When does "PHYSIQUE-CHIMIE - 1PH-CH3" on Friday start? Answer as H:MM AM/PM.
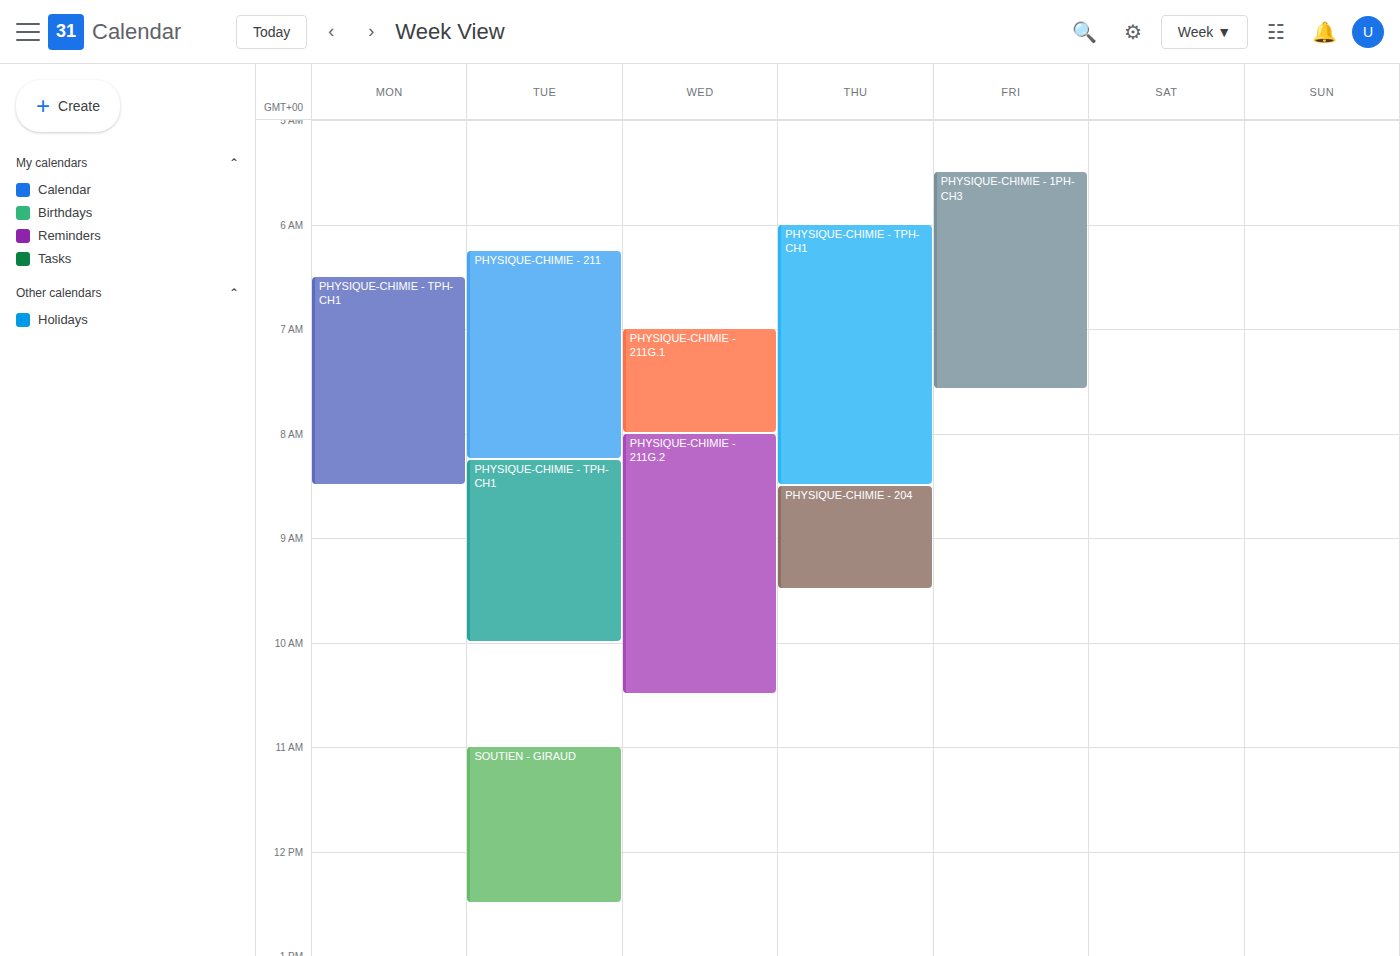
5:30 AM